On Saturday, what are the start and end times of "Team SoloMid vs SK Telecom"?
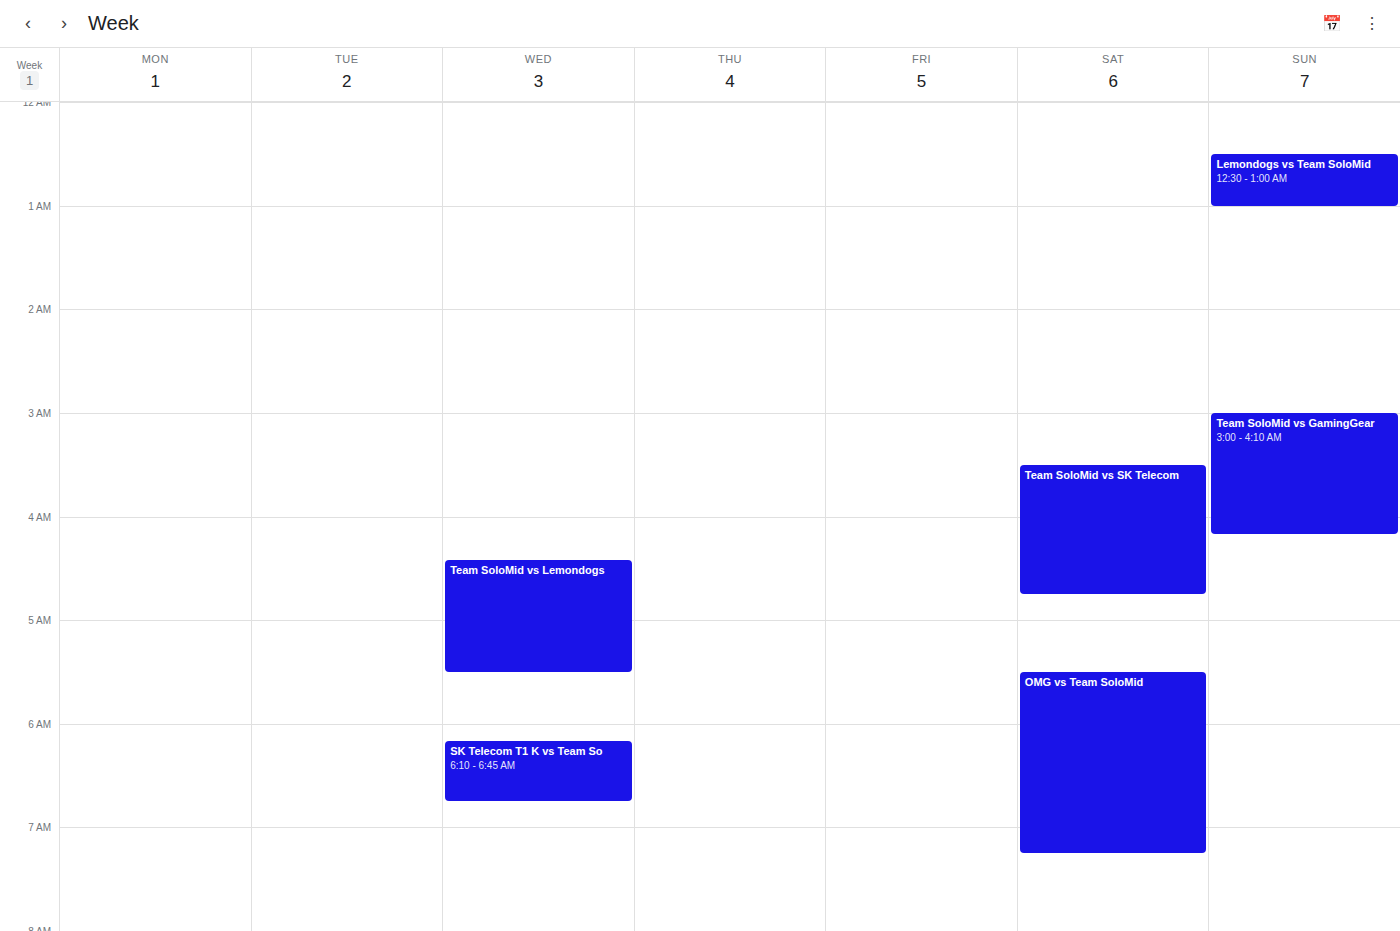
3:30 AM to 4:45 AM